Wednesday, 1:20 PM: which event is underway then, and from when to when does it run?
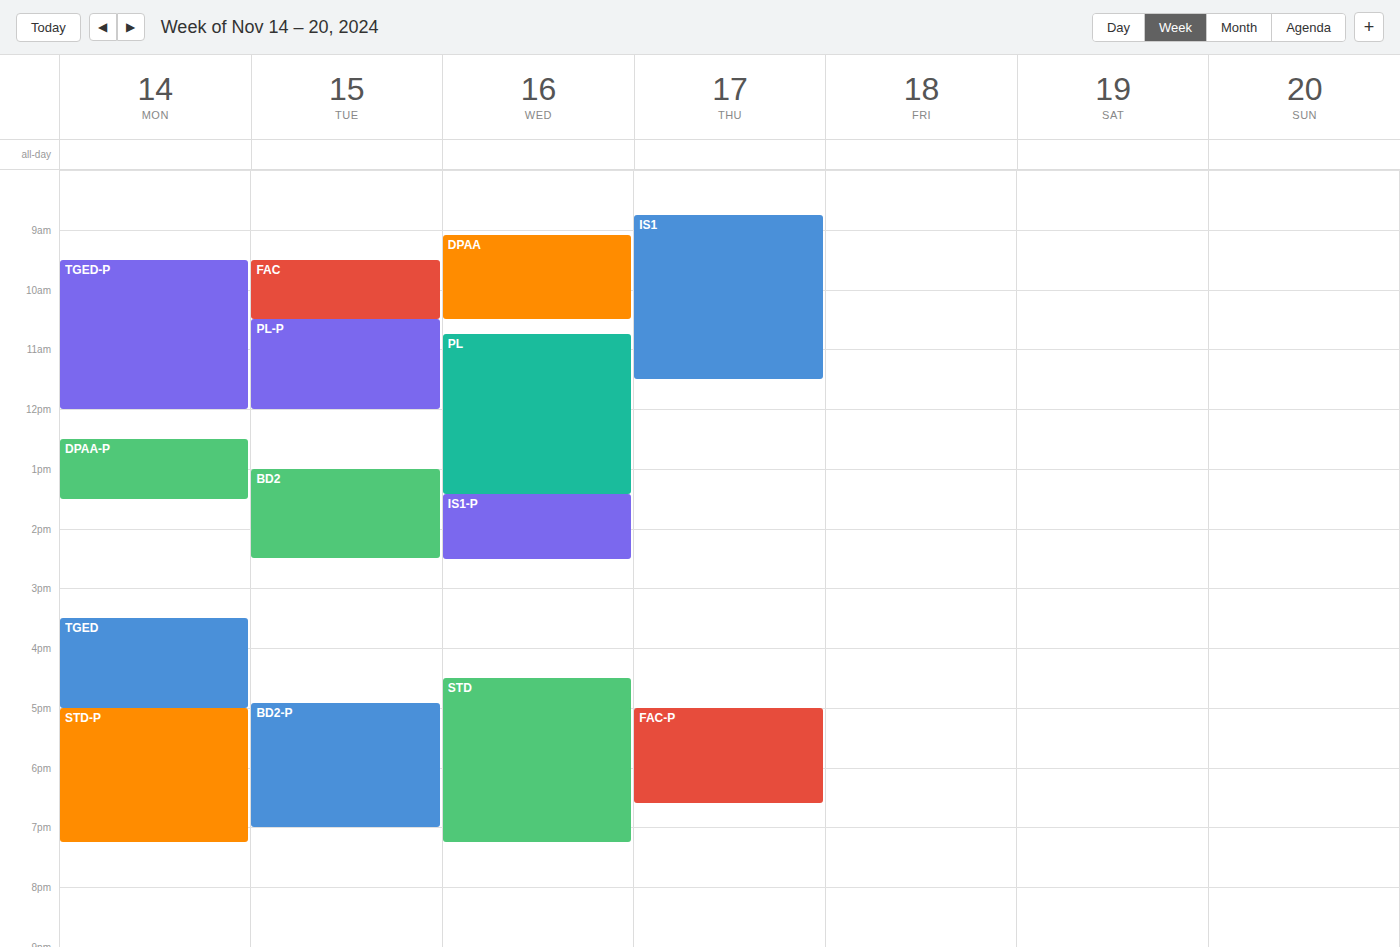
"PL", 10:45 AM to 1:25 PM